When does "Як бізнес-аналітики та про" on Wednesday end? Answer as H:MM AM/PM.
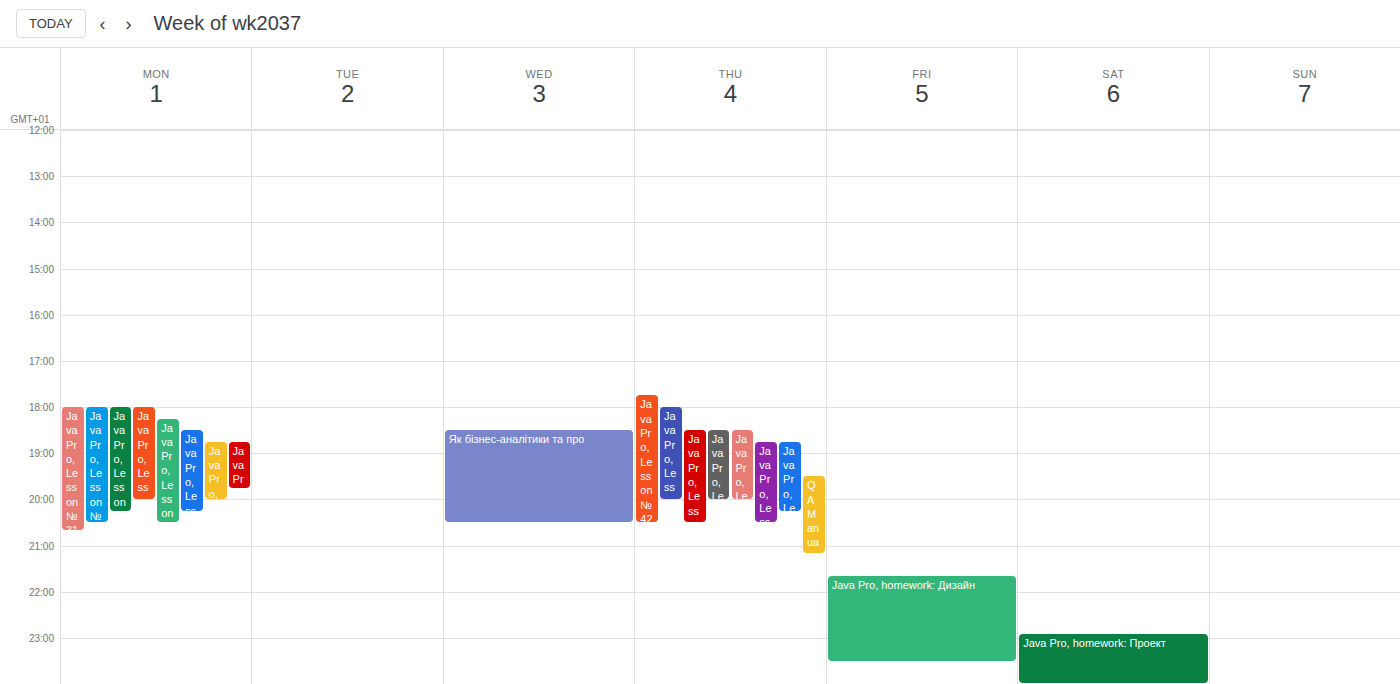
8:30 PM